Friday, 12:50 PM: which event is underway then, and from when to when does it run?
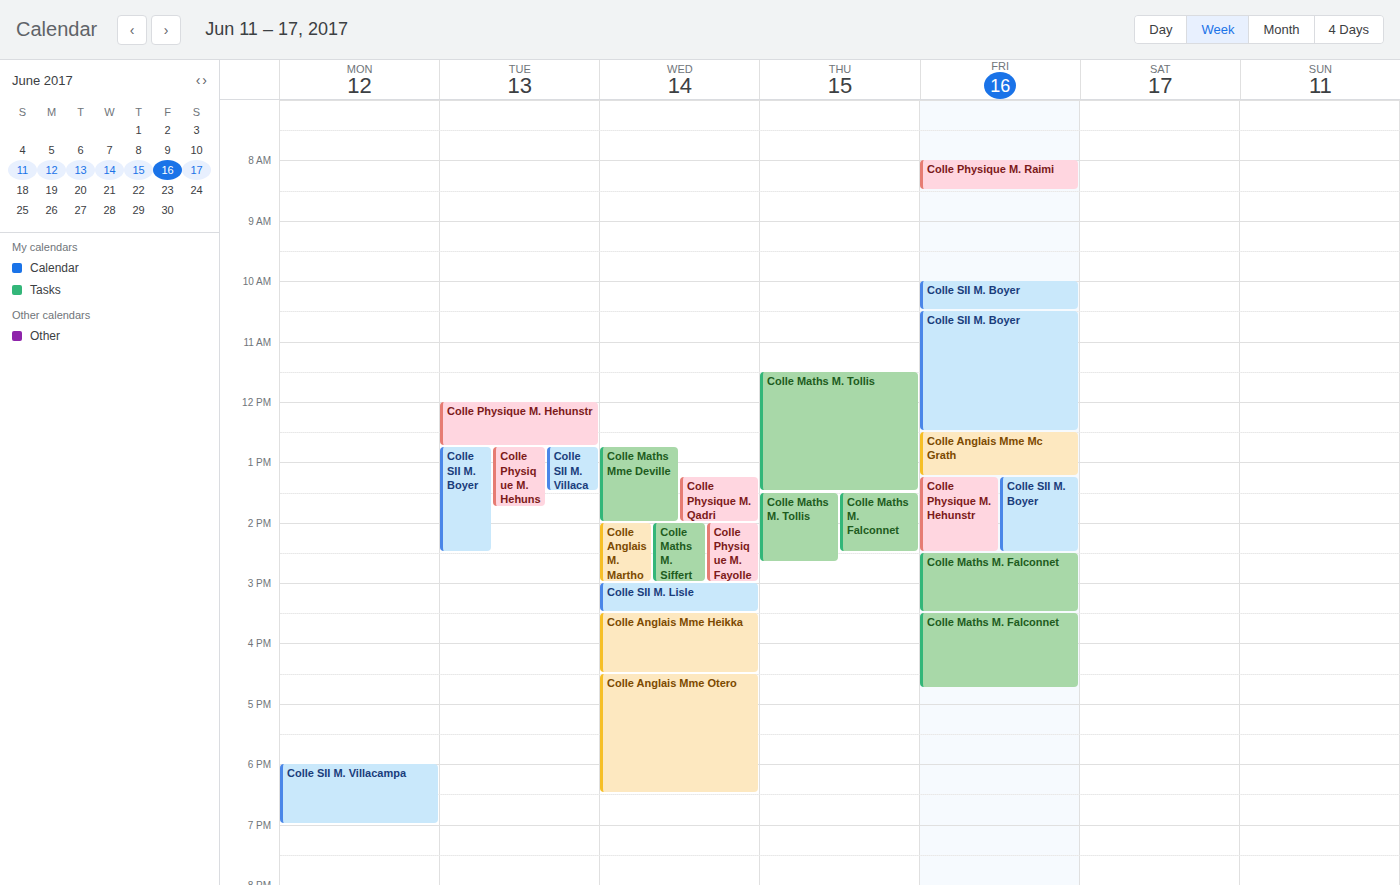
"Colle Anglais Mme Mc Grath", 12:30 PM to 1:15 PM